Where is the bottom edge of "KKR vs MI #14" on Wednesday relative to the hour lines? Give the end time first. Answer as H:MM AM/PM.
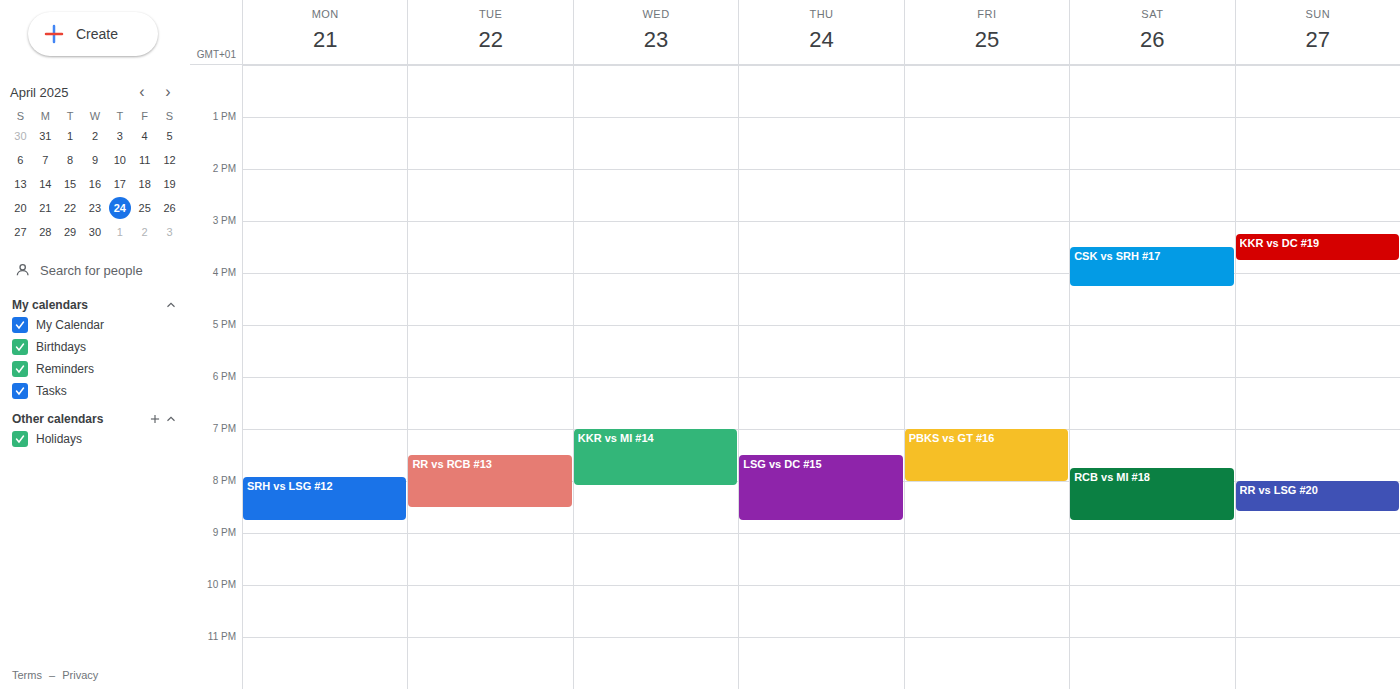
8:05 PM -- neither: 5 minutes below the 8 PM line and 55 minutes above the 9 PM line.